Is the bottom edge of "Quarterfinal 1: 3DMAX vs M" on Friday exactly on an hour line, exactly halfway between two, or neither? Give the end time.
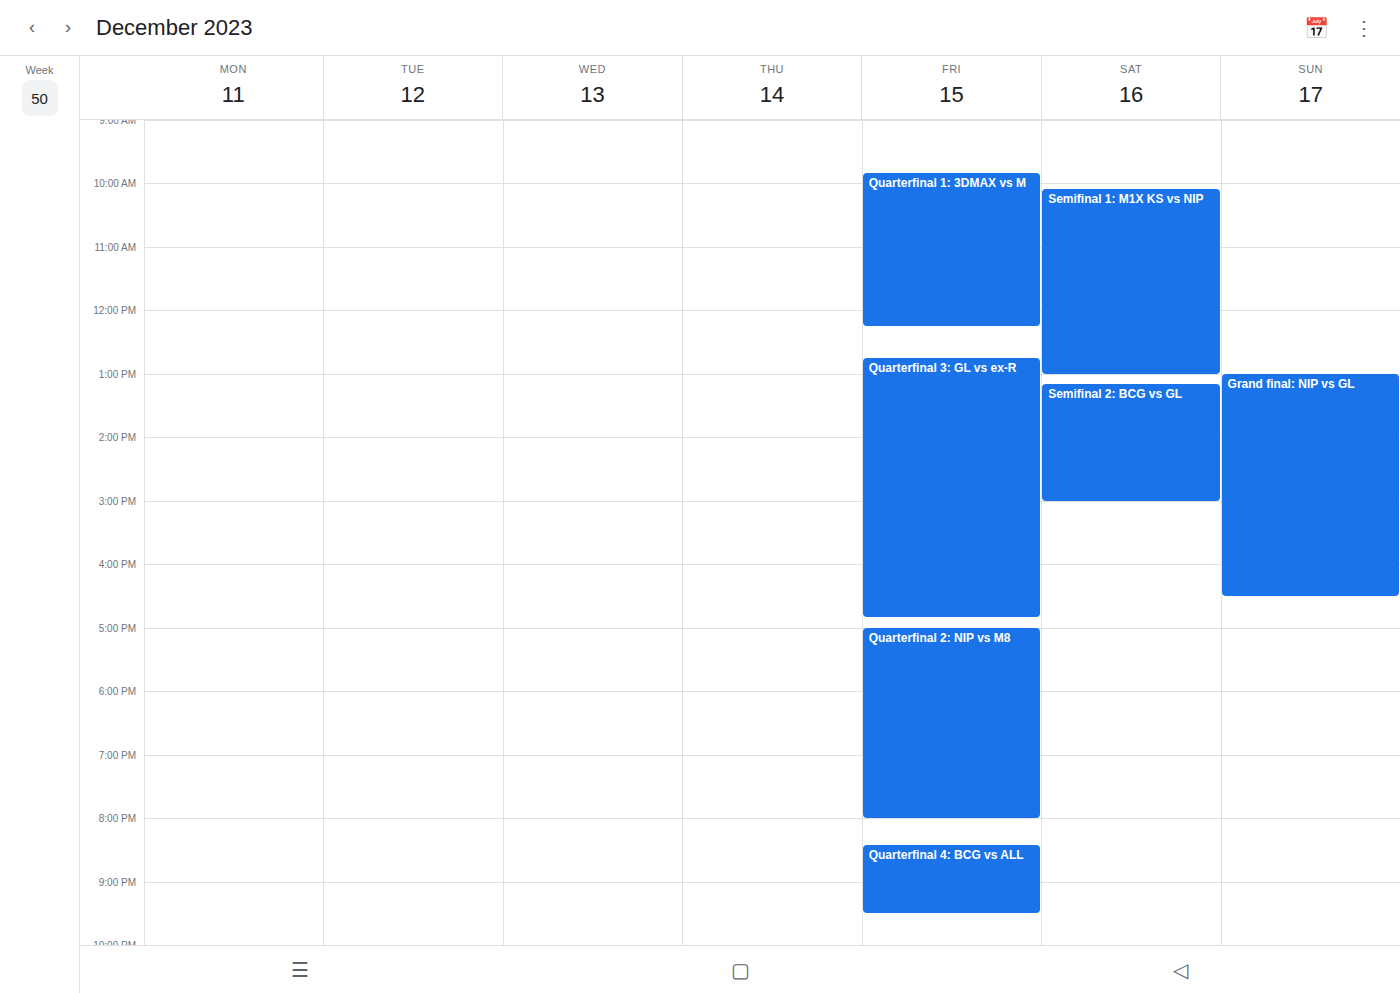
12:15 PM -- neither: a quarter of the way from the 12 PM line to the 1 PM line.